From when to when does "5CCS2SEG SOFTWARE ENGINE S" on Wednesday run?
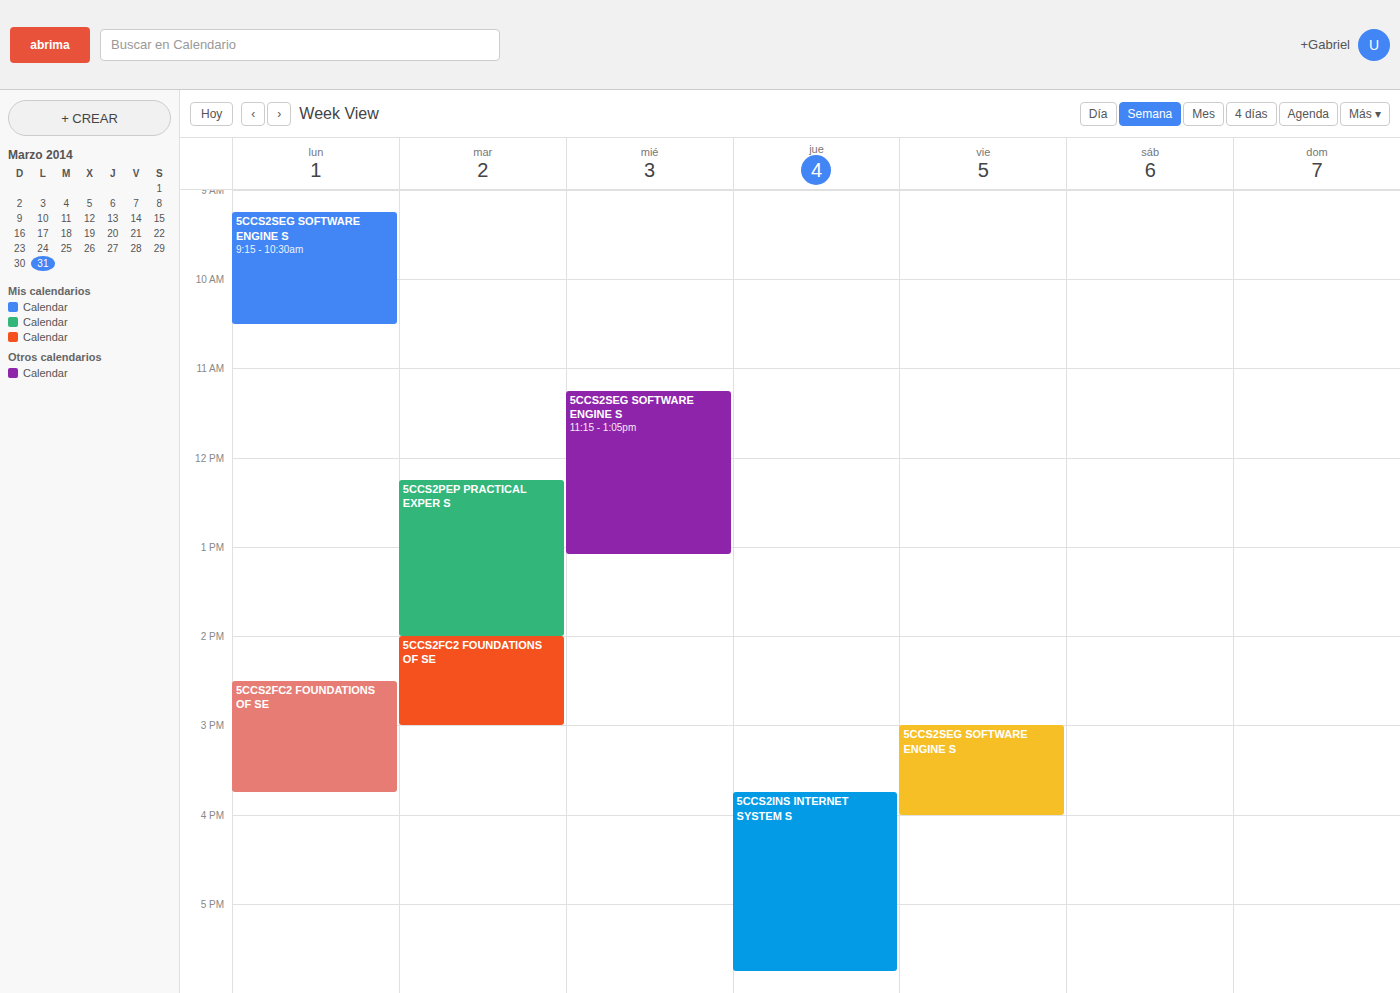
11:15 AM to 1:05 PM